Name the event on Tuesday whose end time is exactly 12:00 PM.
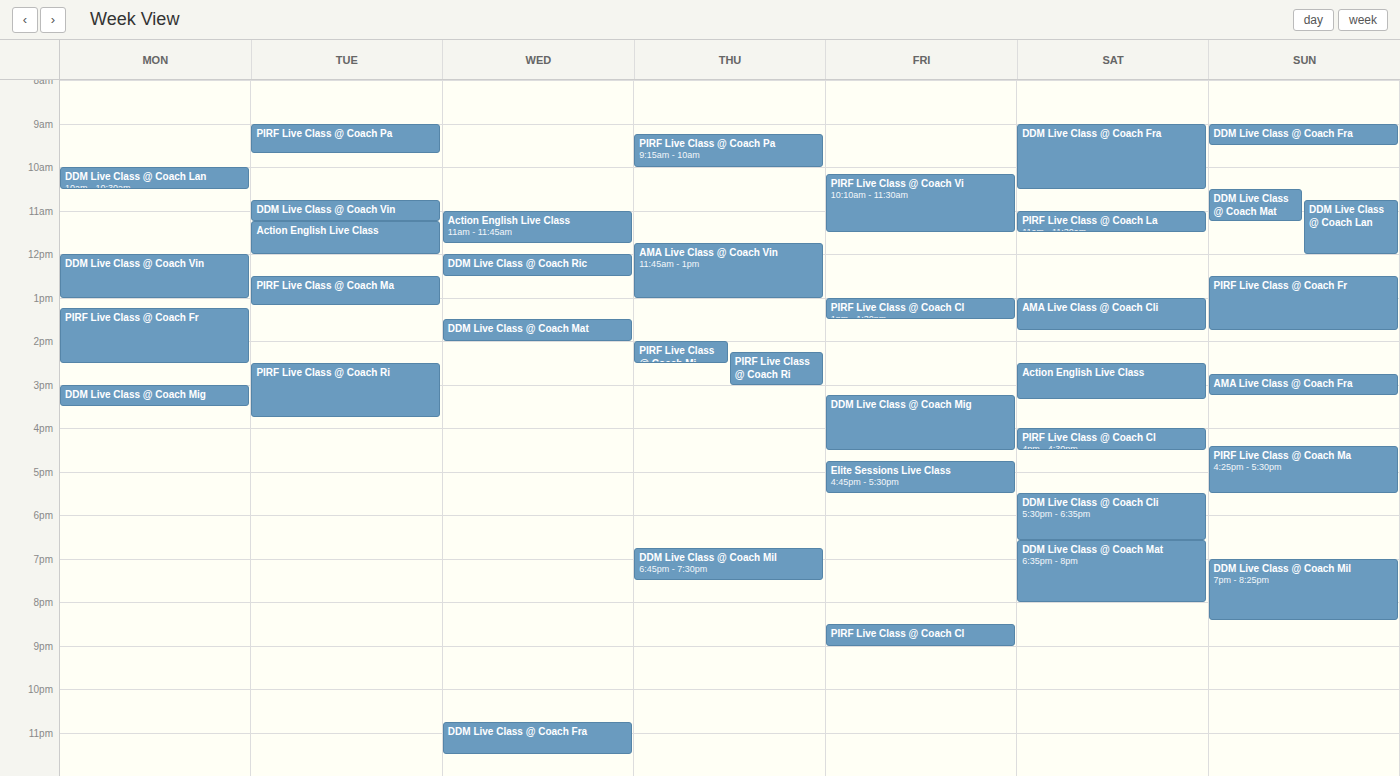
"Action English Live Class"